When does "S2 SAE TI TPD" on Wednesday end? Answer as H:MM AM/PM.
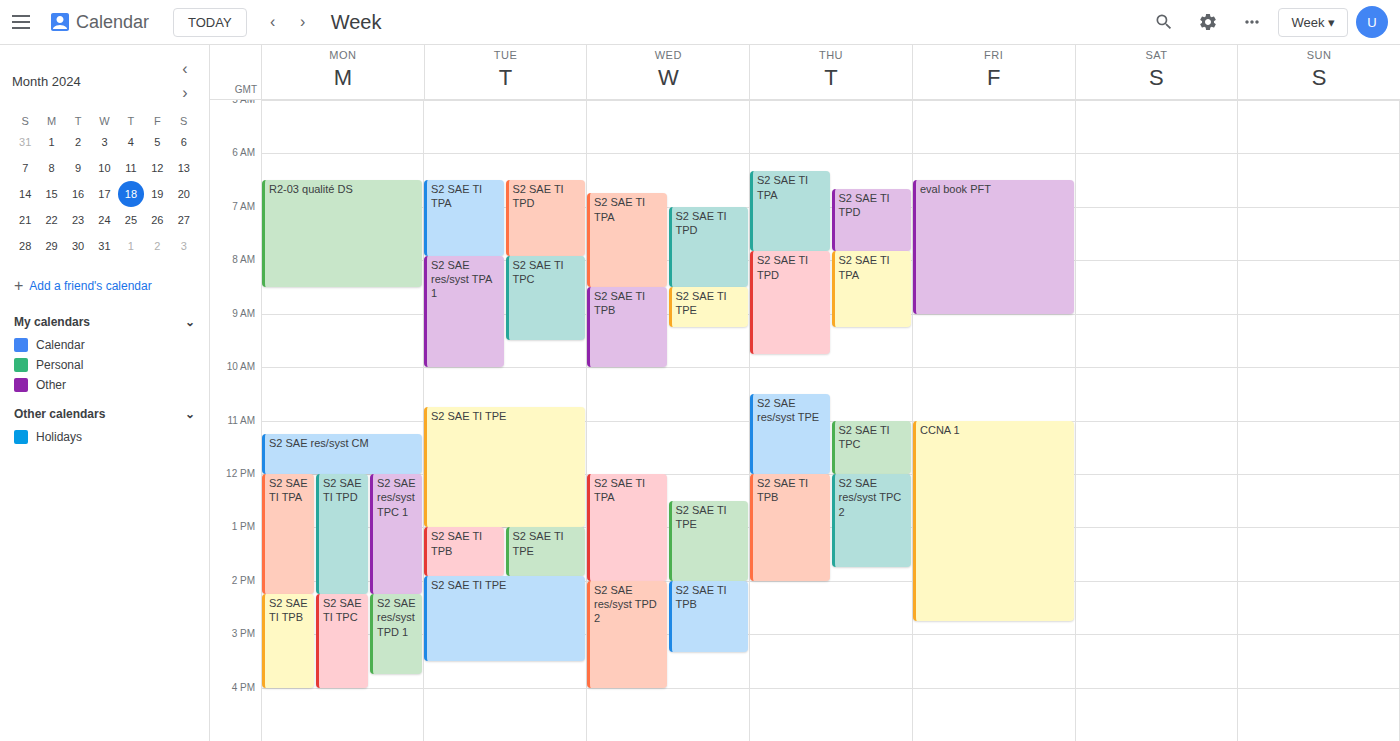
8:30 AM